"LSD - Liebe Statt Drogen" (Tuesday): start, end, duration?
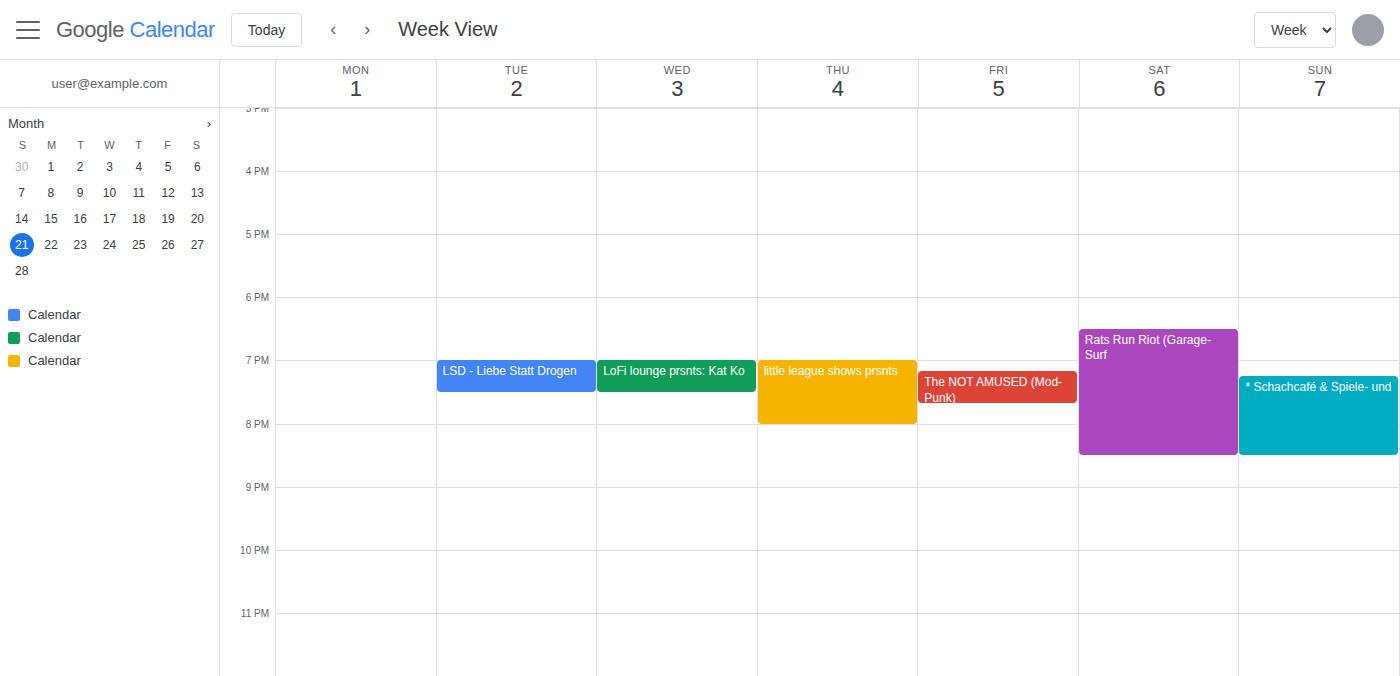
7:00 PM to 7:30 PM, 30 minutes